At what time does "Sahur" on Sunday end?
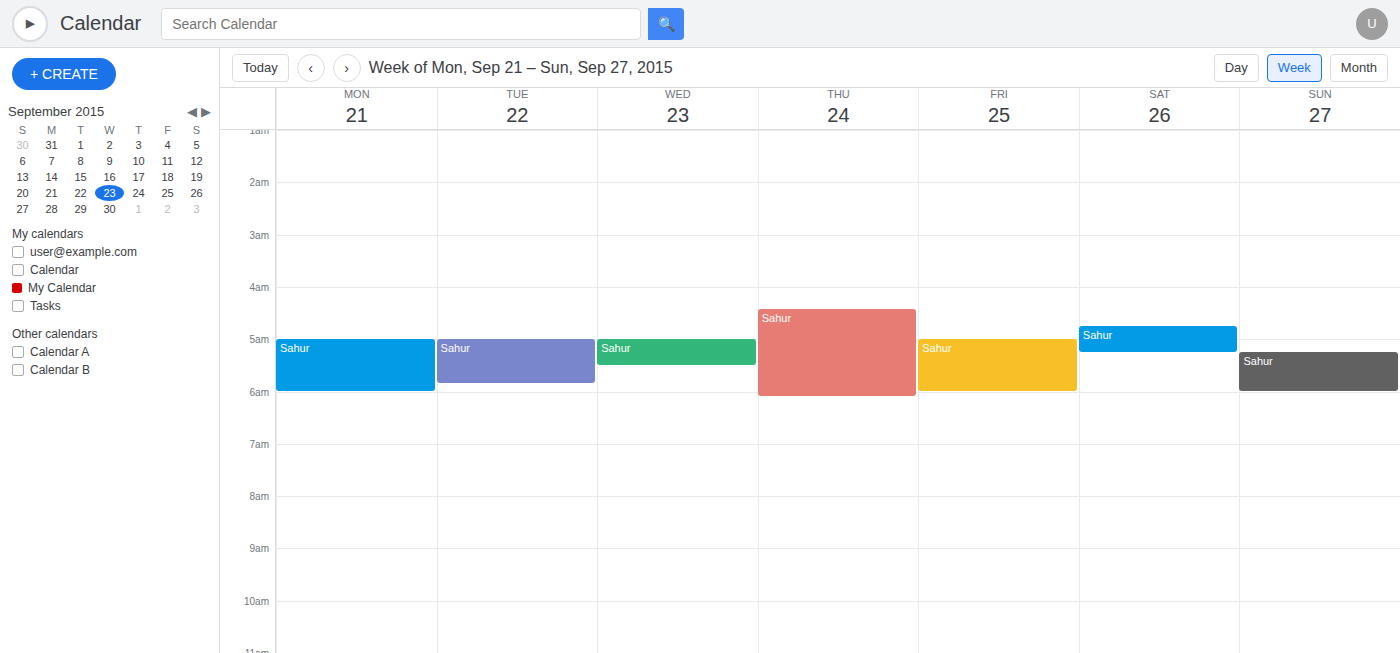
6:00 AM